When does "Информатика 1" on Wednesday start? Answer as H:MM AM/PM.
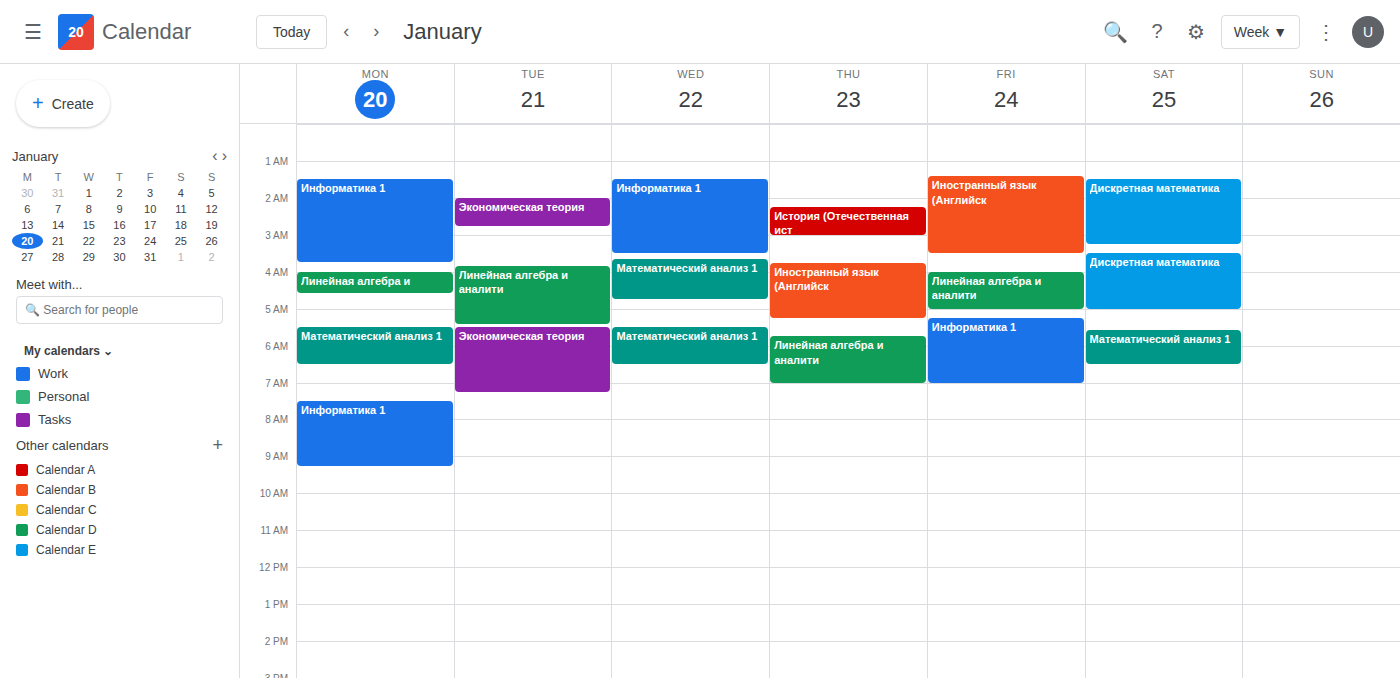
1:30 AM